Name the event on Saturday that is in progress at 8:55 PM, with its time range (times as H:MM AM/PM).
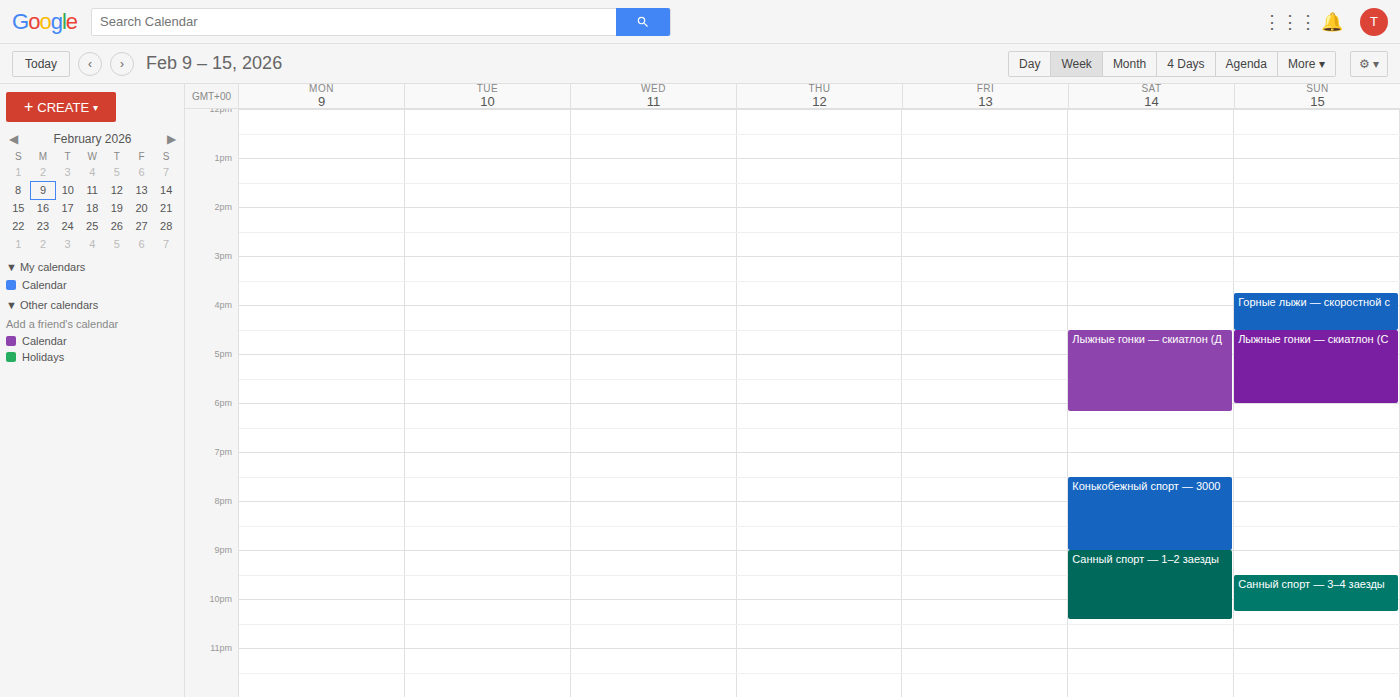
"Конькобежный спорт — 3000", 7:30 PM to 9:00 PM